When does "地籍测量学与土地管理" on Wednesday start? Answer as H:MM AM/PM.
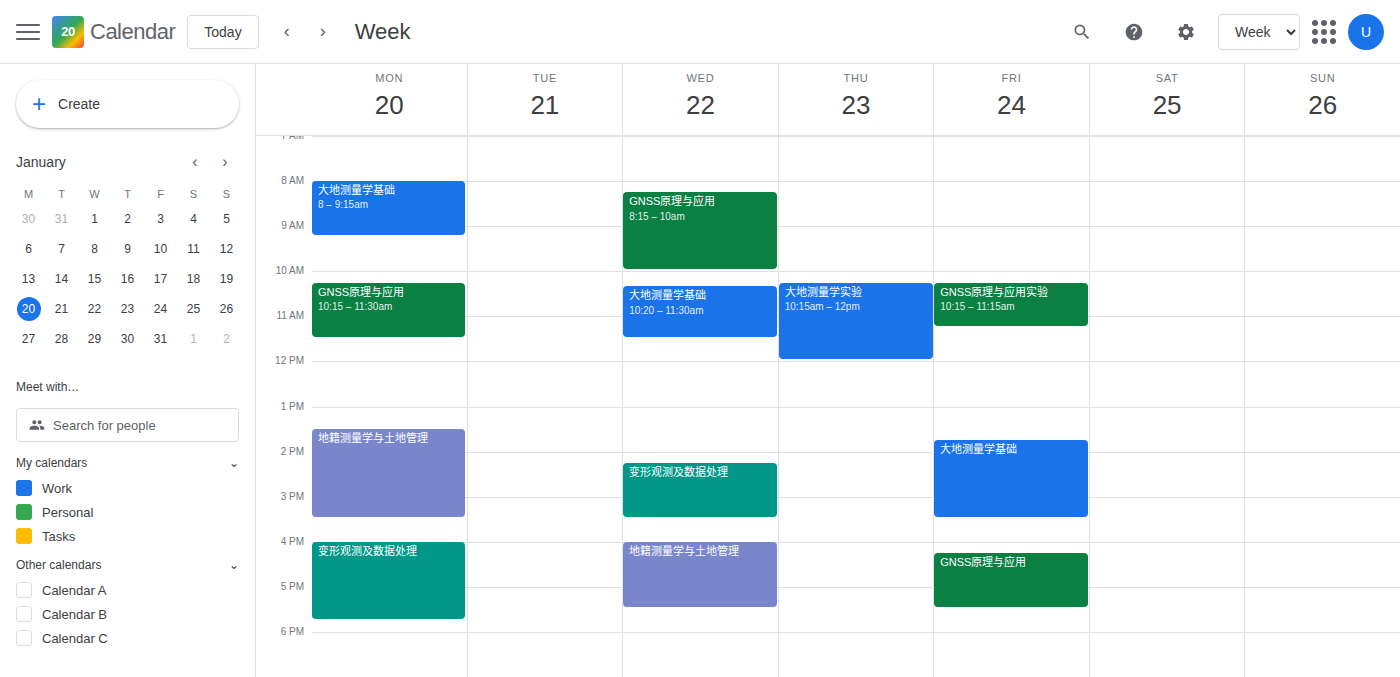
4:00 PM